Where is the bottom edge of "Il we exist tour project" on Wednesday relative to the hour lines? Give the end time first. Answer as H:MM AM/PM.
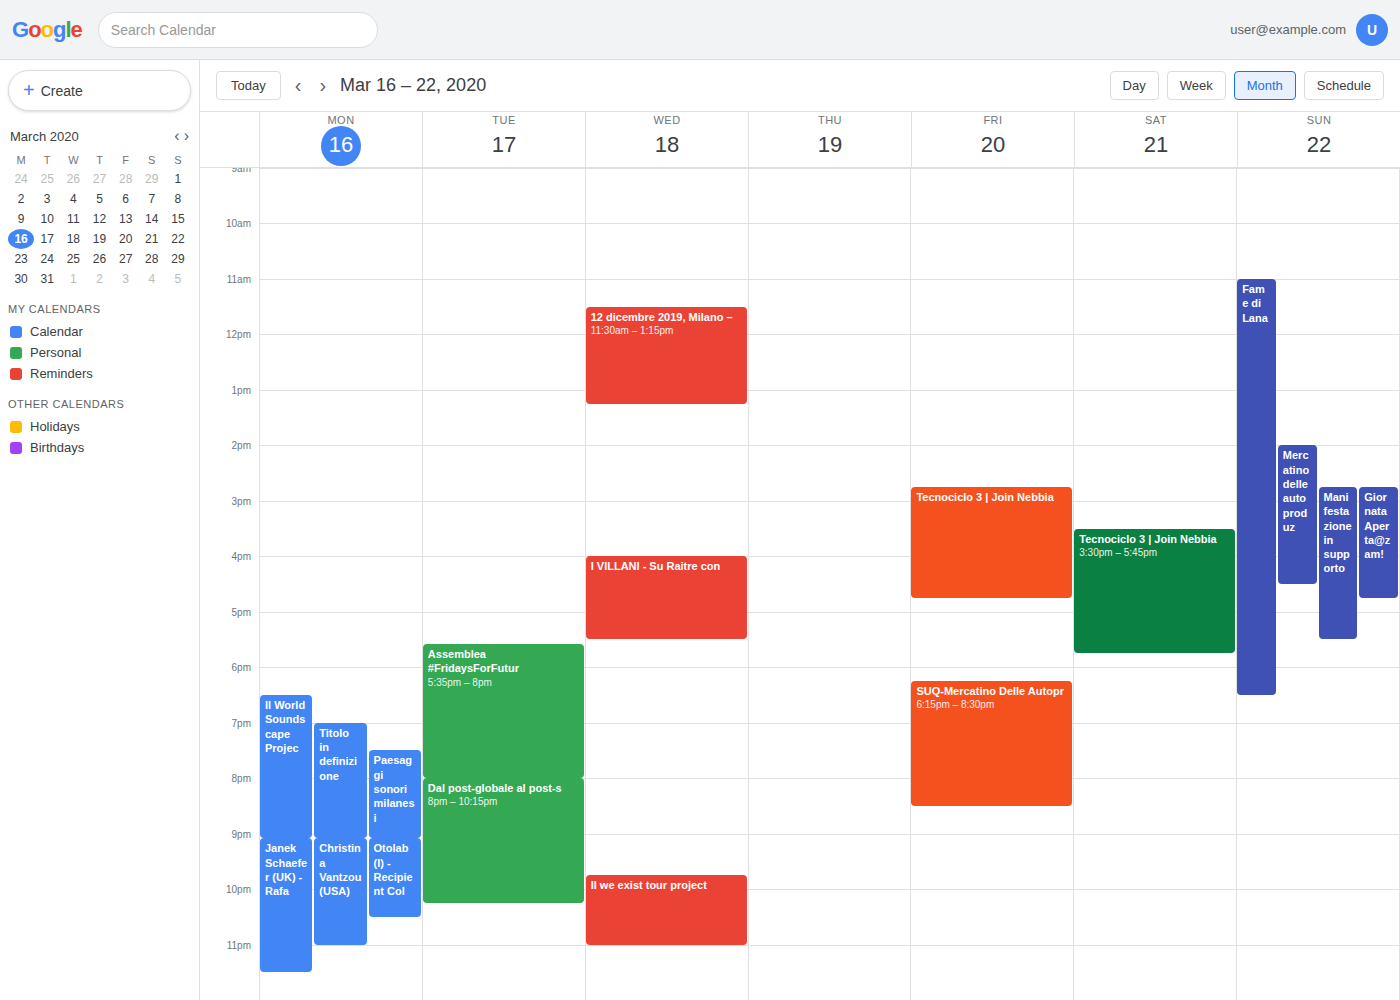
11:00 PM -- exactly on the 11 PM line.